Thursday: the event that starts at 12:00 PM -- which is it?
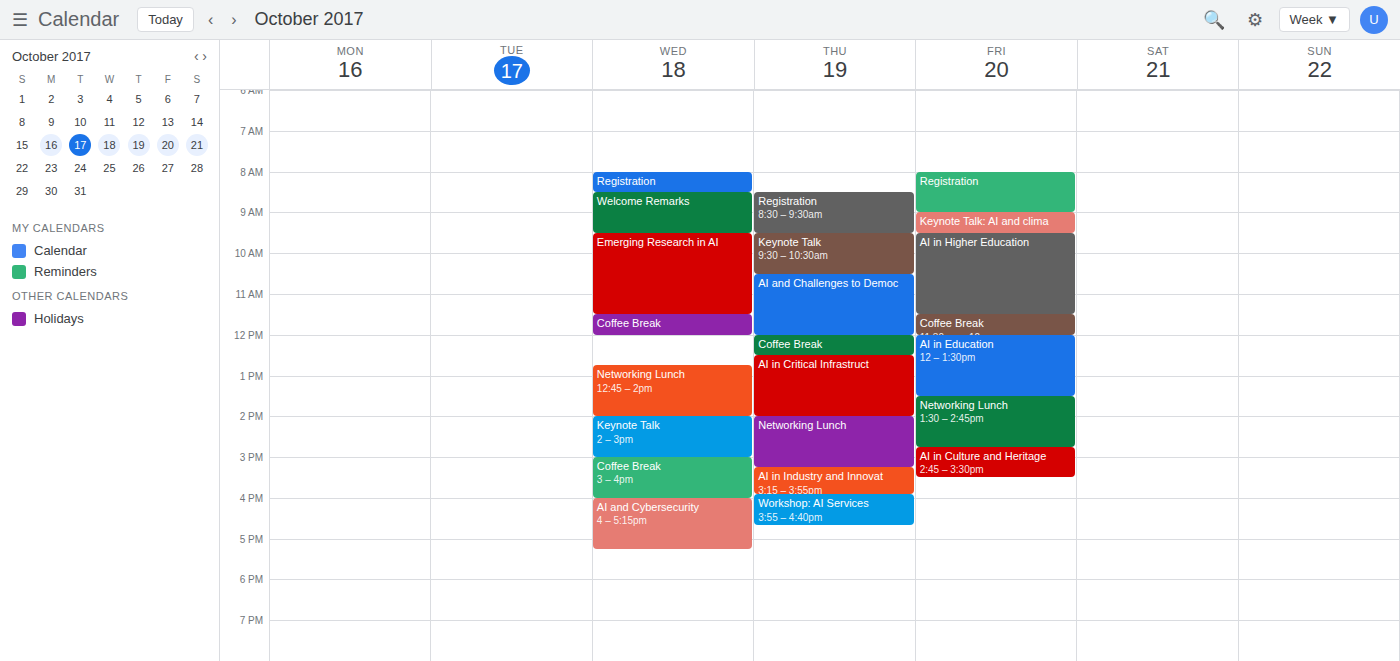
"Coffee Break"